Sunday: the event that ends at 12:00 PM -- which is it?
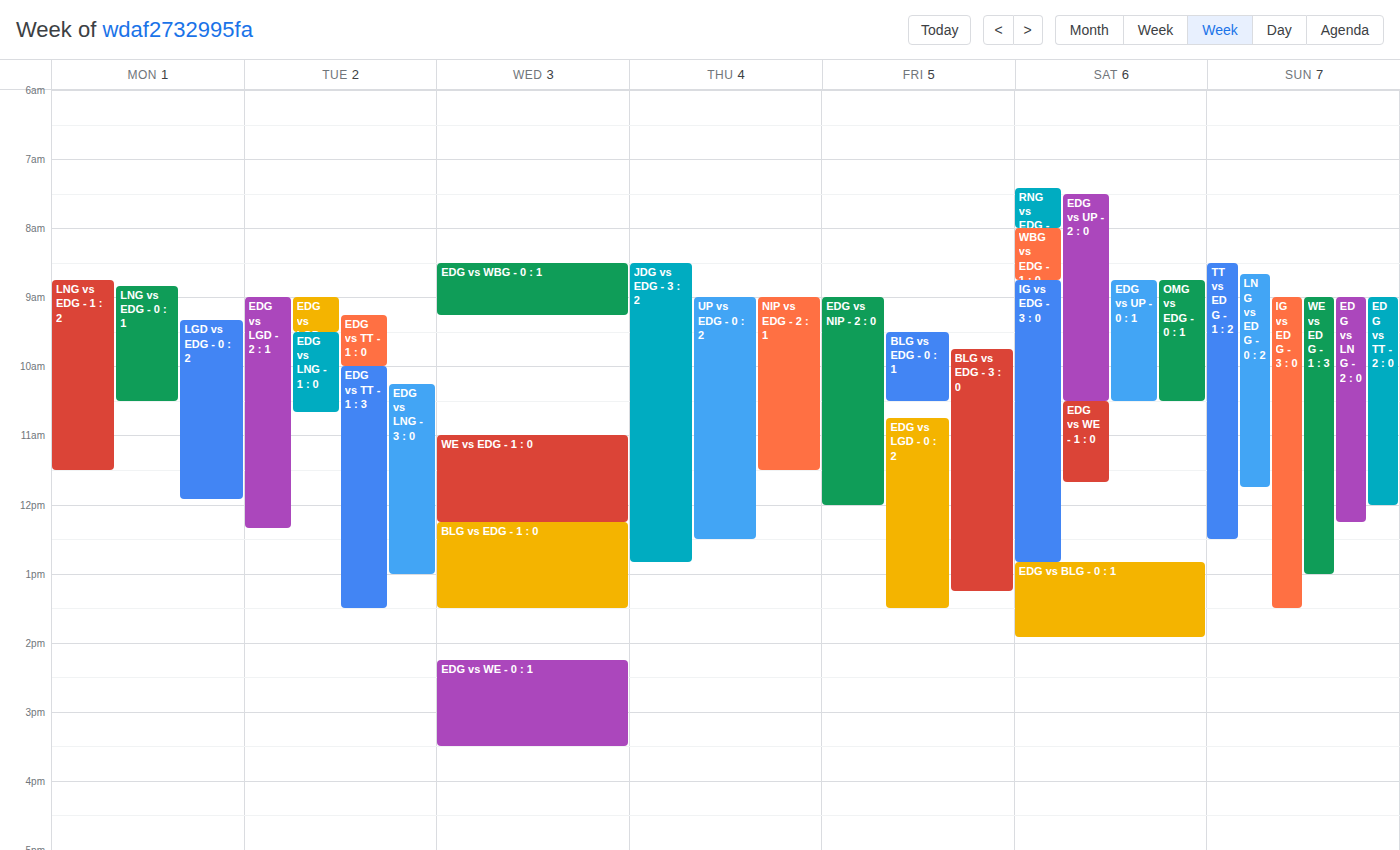
"EDG vs TT - 2 : 0"